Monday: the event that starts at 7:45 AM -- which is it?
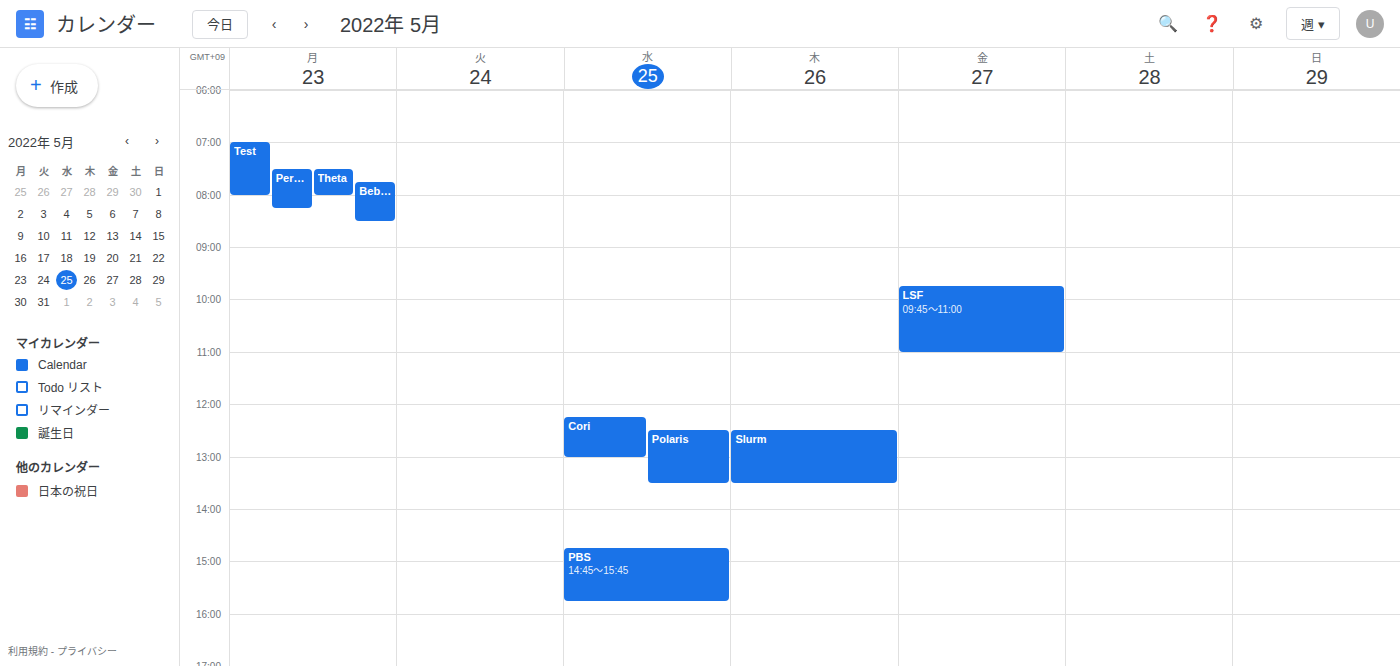
"Bebop"